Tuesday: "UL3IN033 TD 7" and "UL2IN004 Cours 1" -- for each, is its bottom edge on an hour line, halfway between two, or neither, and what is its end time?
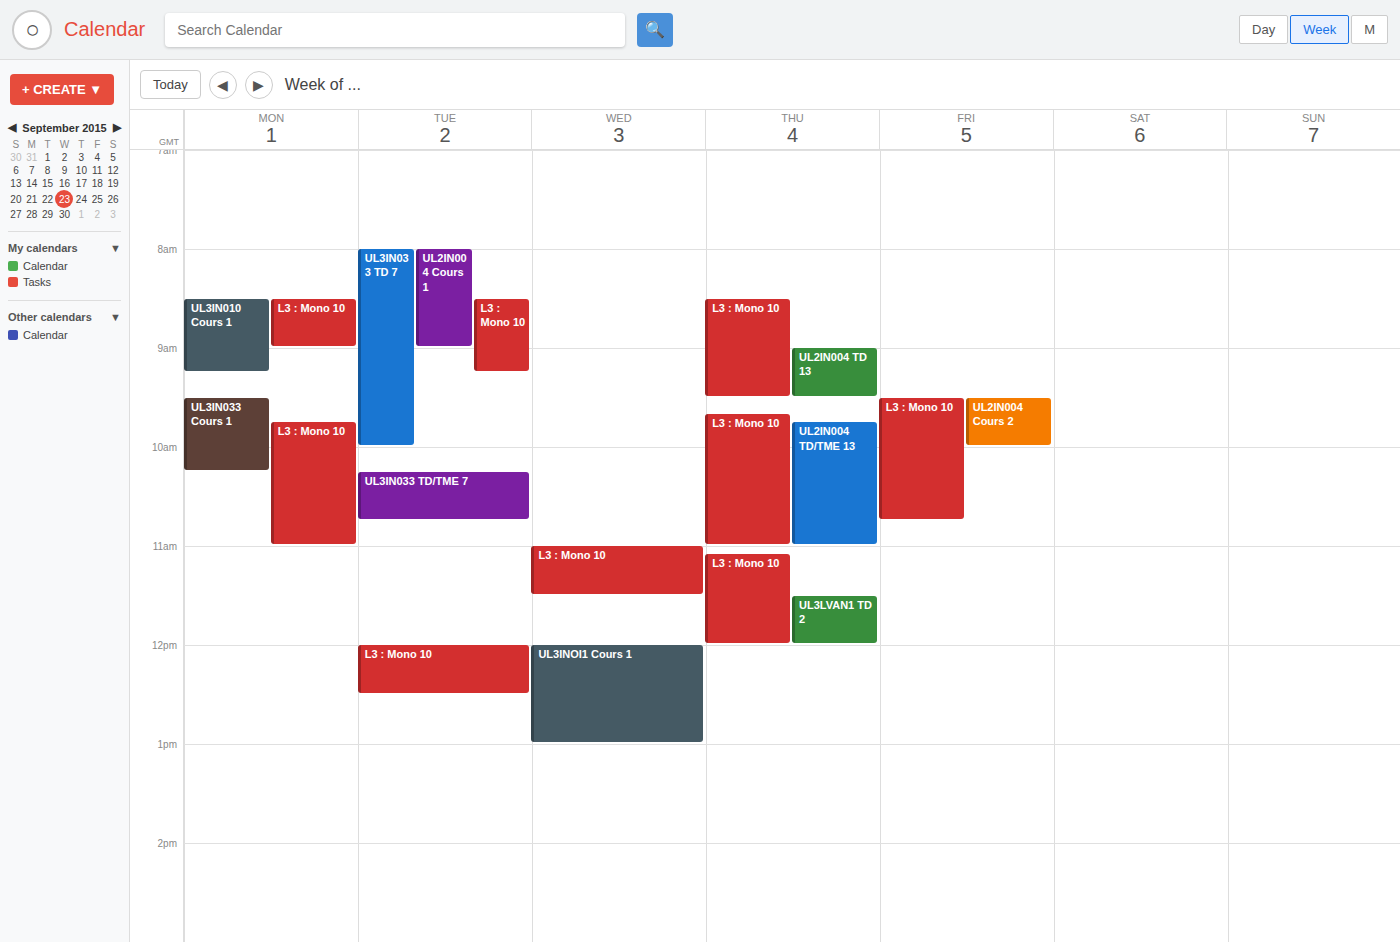
"UL3IN033 TD 7": 10:00 AM, exactly on the 10 AM line. "UL2IN004 Cours 1": 9:00 AM, exactly on the 9 AM line.